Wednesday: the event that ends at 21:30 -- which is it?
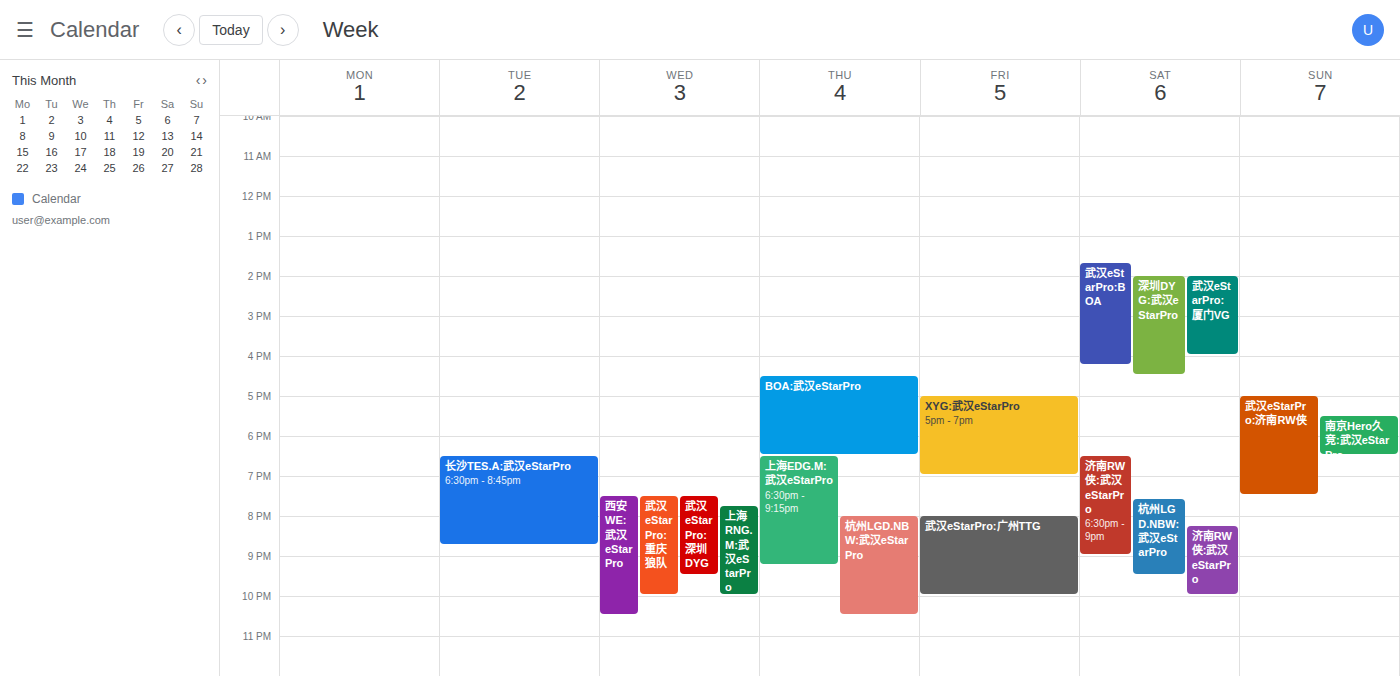
"武汉eStarPro:深圳DYG"